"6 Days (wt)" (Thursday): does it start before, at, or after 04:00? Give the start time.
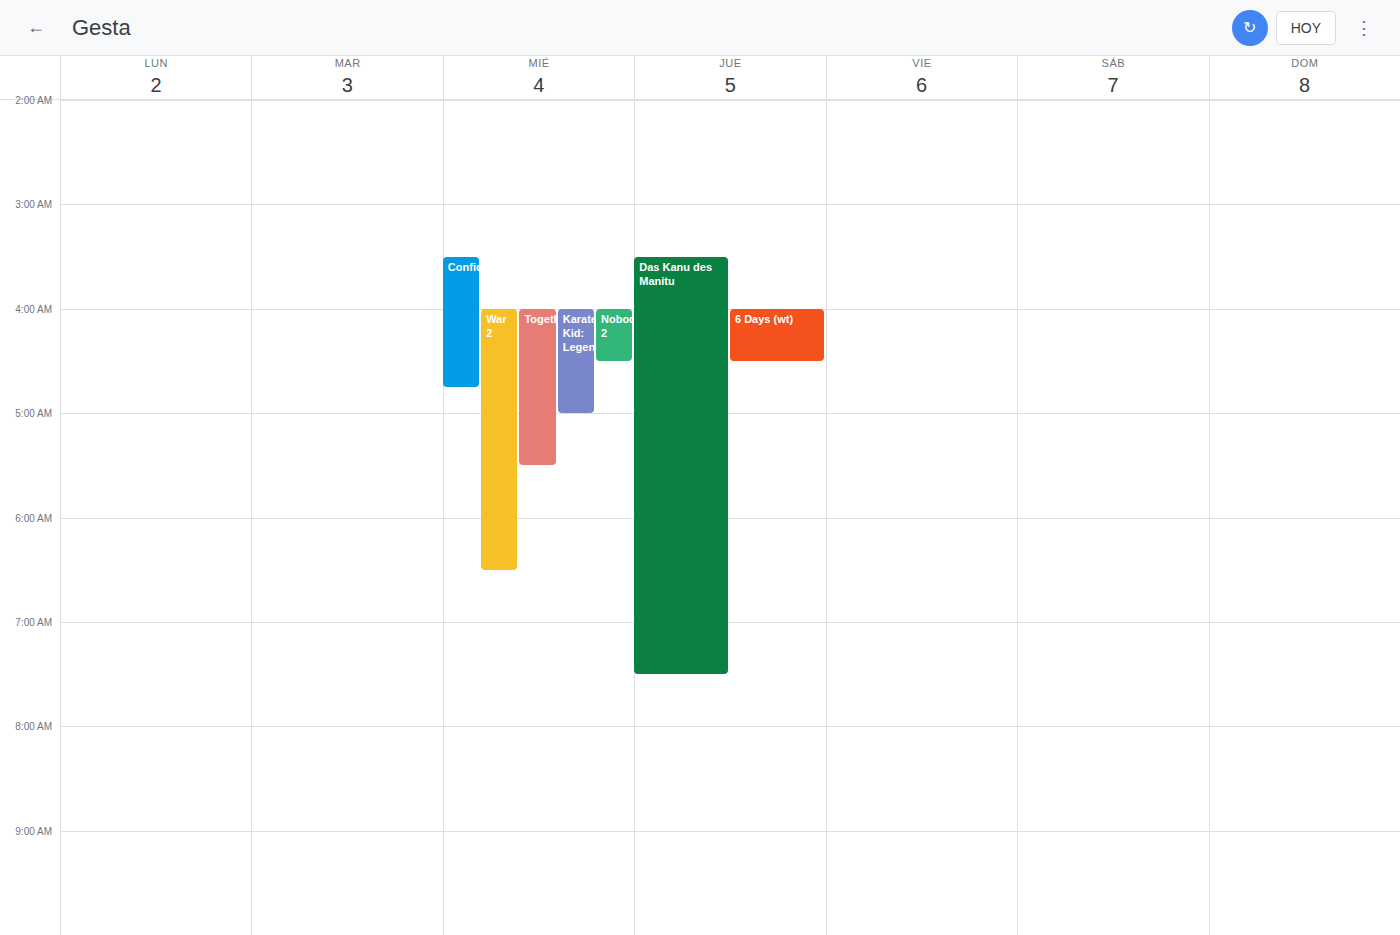
04:00 -- exactly at 04:00, on the 04:00 line.